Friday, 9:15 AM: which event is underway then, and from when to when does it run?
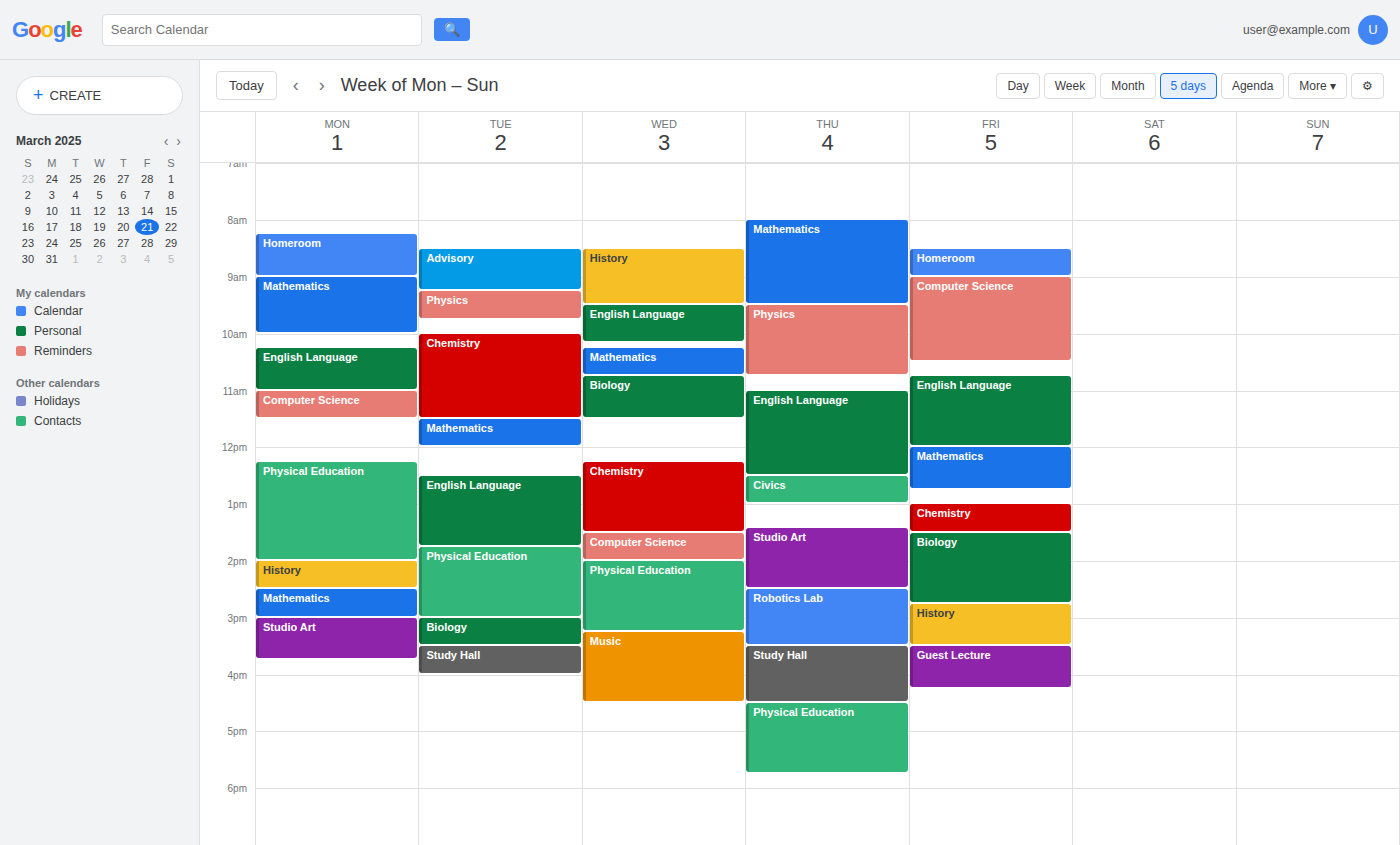
"Computer Science", 9:00 AM to 10:30 AM